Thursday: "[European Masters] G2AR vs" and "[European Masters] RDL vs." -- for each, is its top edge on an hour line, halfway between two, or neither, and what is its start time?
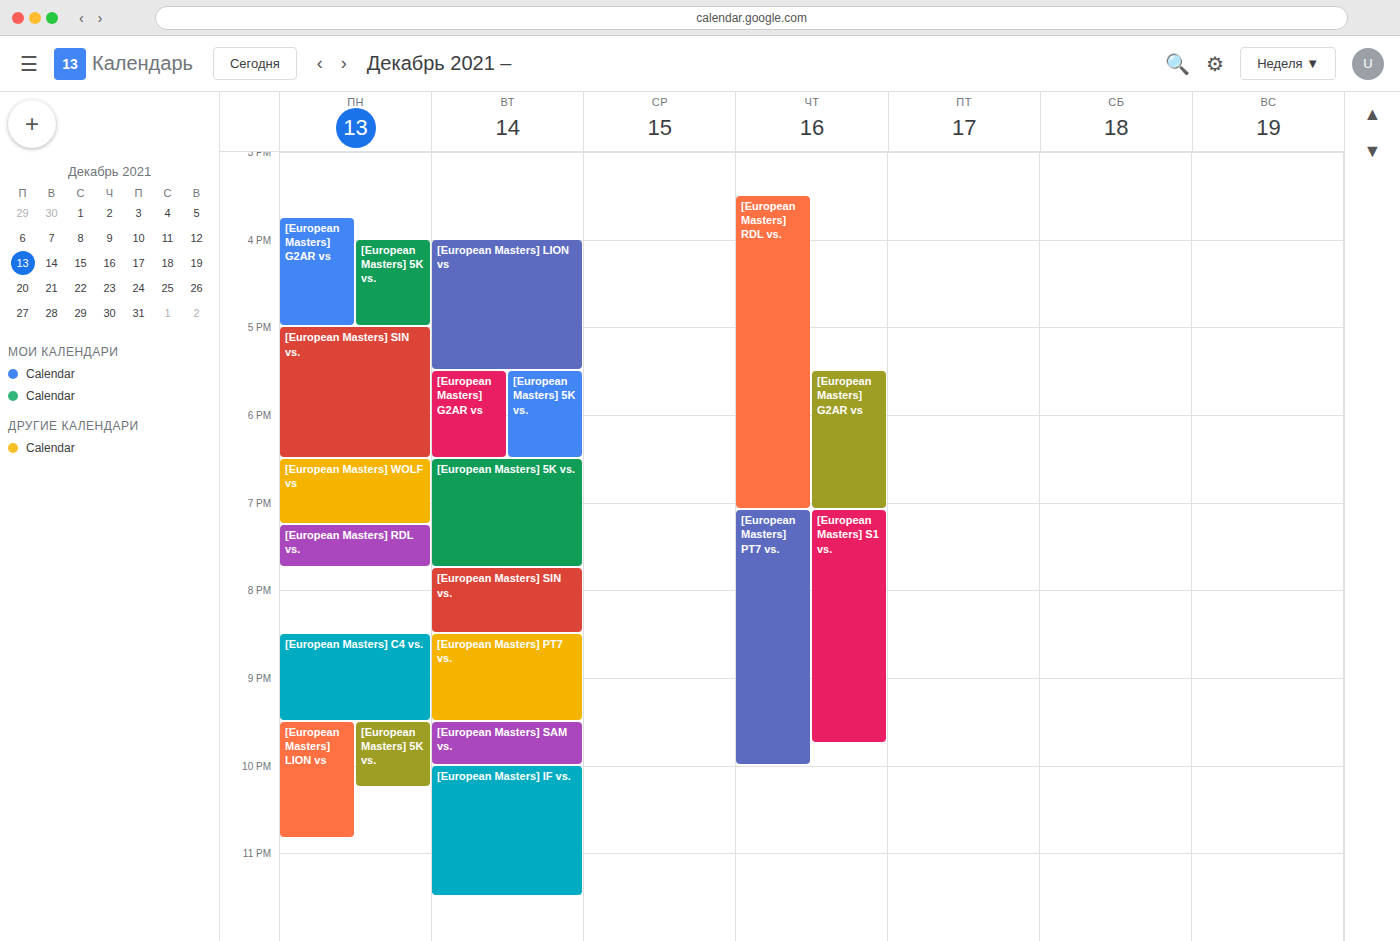
"[European Masters] G2AR vs": 5:30 PM, halfway between the 5 PM and 6 PM lines. "[European Masters] RDL vs.": 3:30 PM, halfway between the 3 PM and 4 PM lines.